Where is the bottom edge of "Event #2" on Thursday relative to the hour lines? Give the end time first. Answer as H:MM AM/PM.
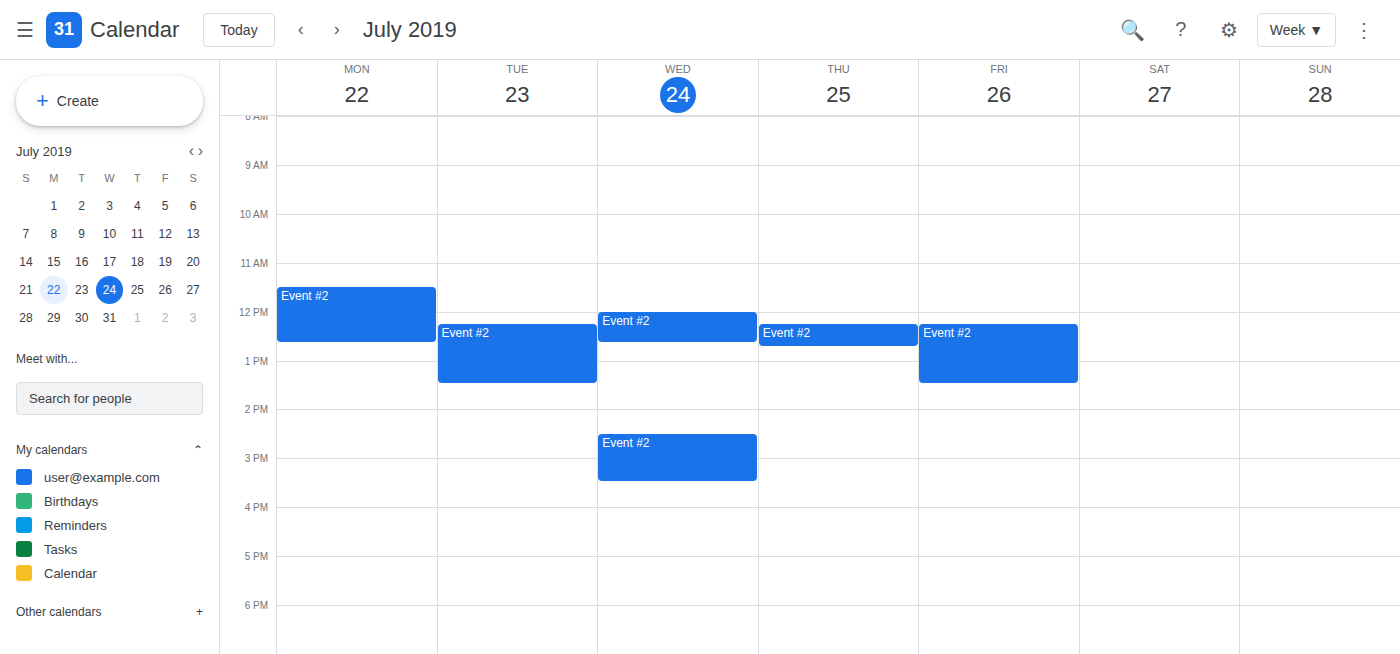
12:45 PM -- neither: three quarters of the way from the 12 PM line to the 1 PM line.